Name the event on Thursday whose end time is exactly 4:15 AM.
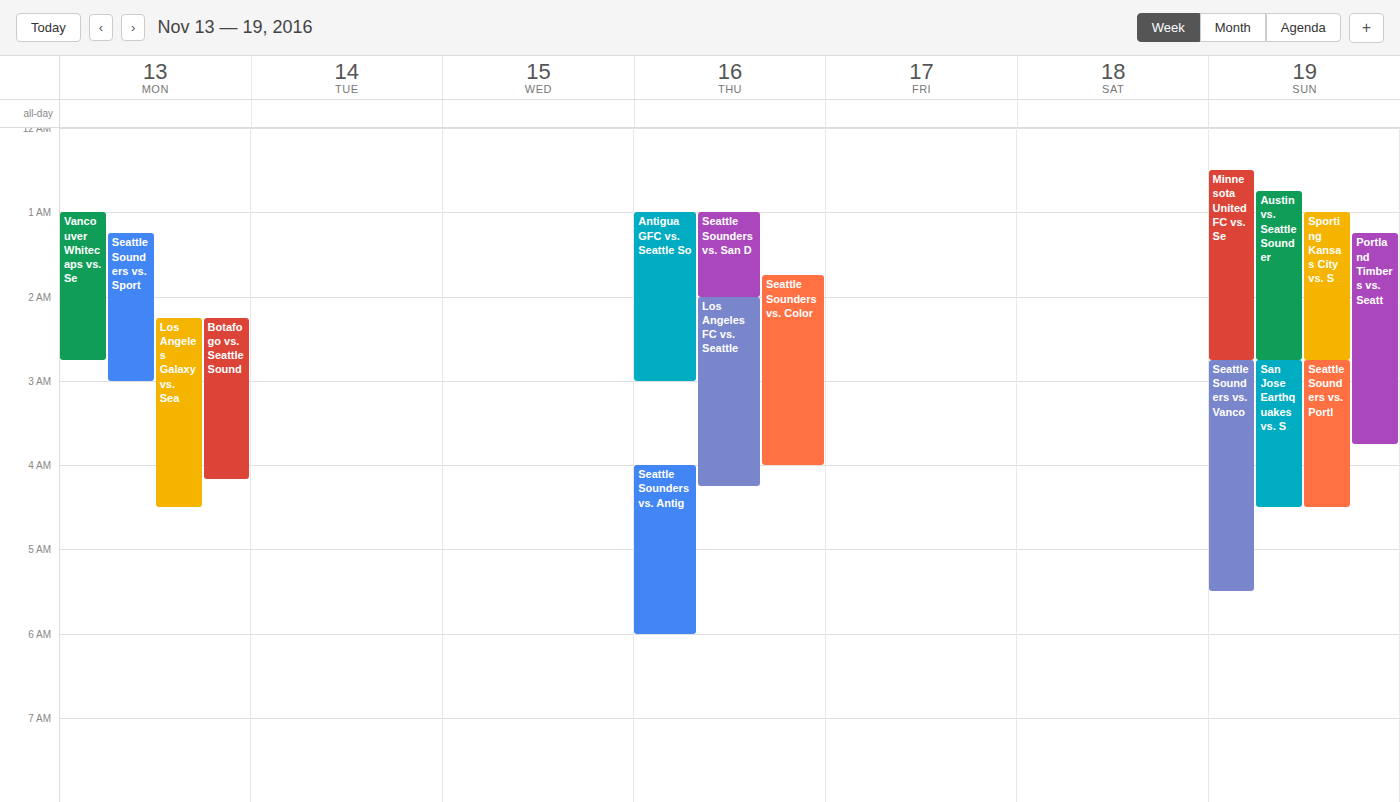
"Los Angeles FC vs. Seattle"